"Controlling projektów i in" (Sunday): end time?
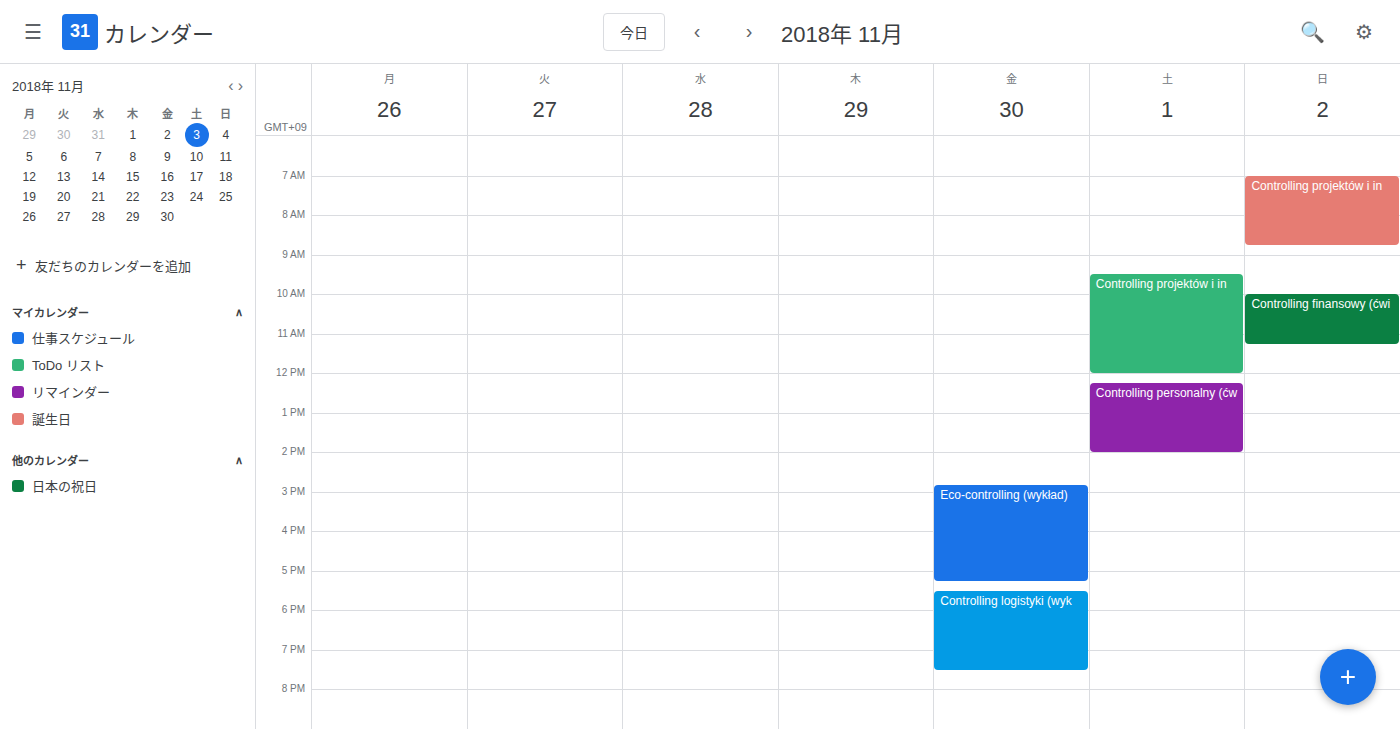
8:45 AM